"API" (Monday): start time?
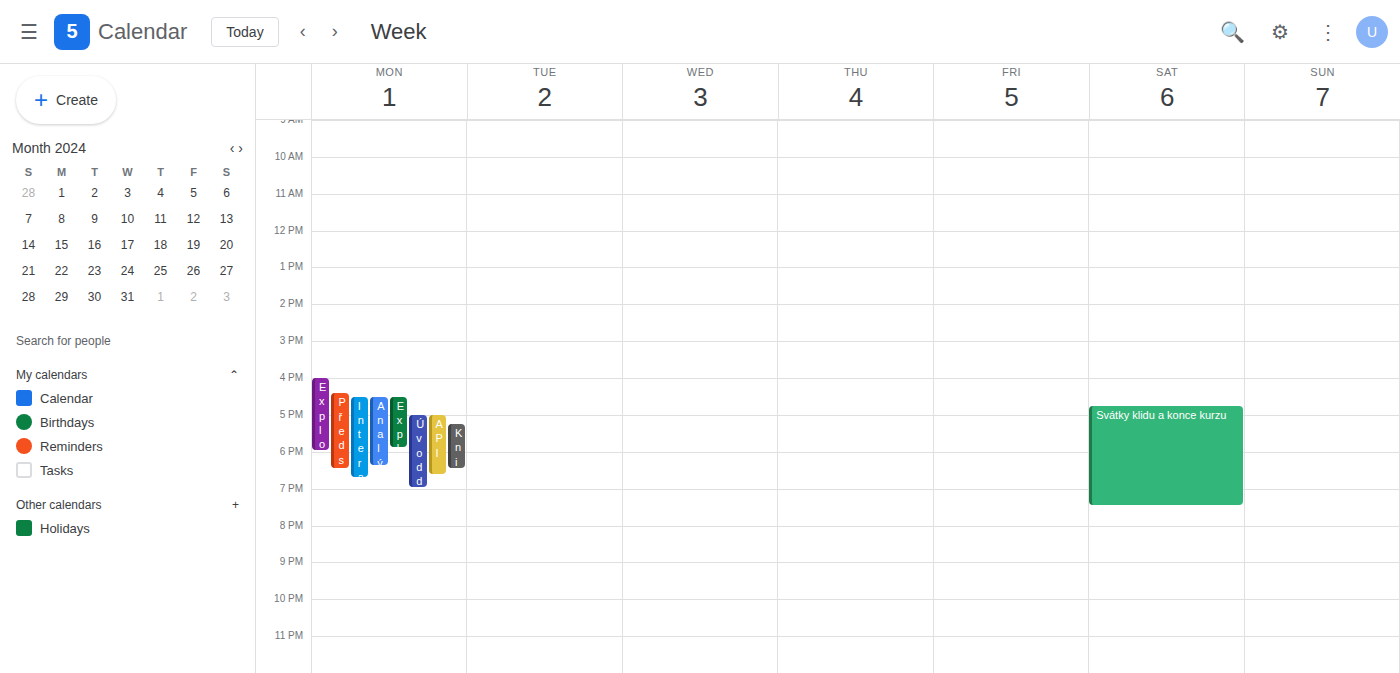
5:00 PM